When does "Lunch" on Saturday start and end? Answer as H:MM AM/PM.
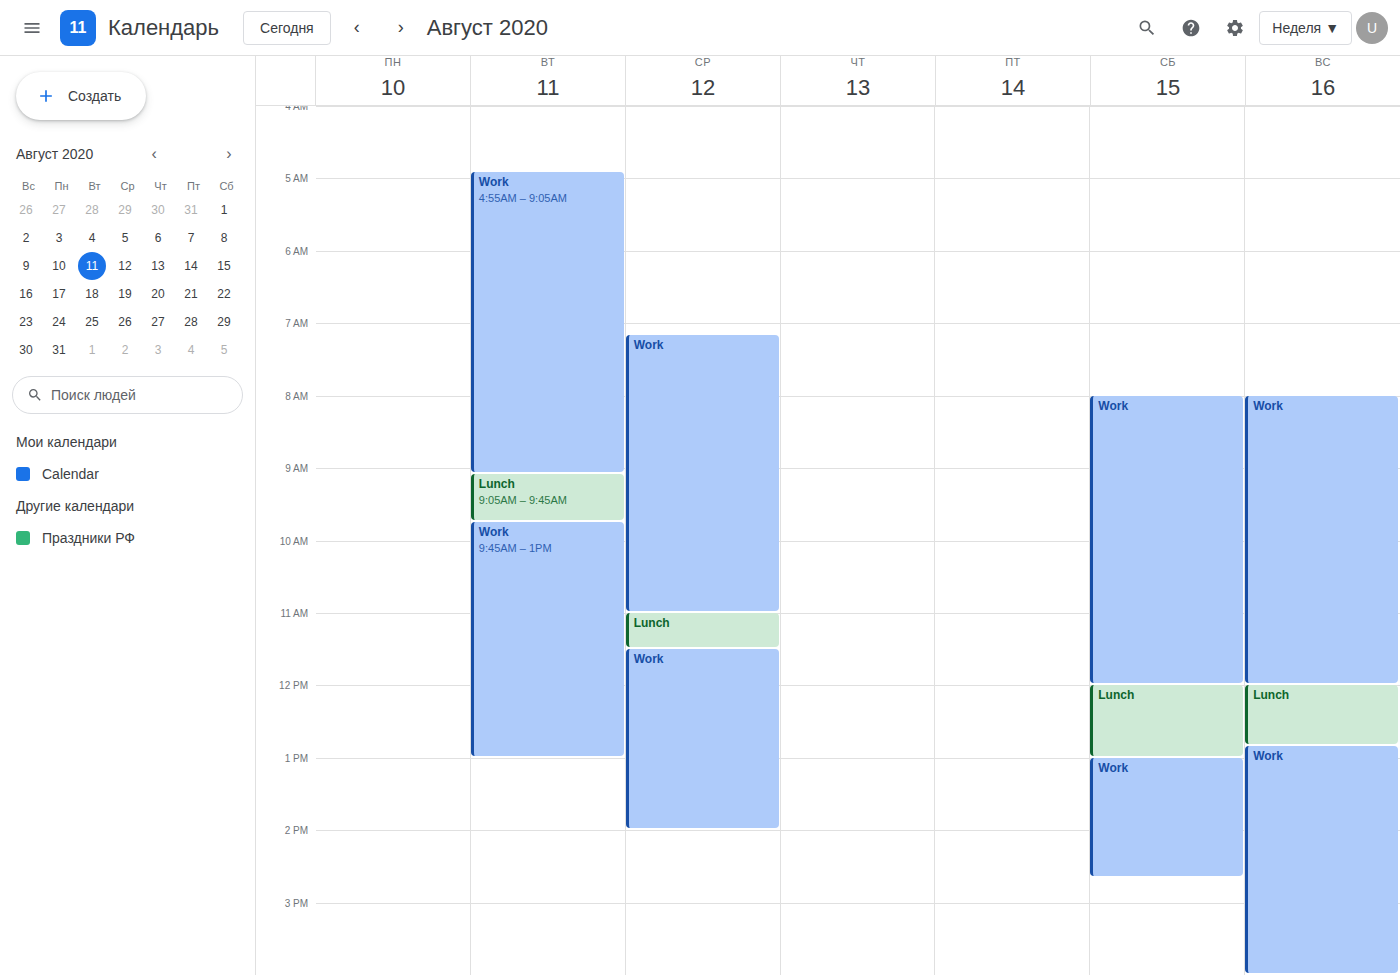
12:00 PM to 1:00 PM